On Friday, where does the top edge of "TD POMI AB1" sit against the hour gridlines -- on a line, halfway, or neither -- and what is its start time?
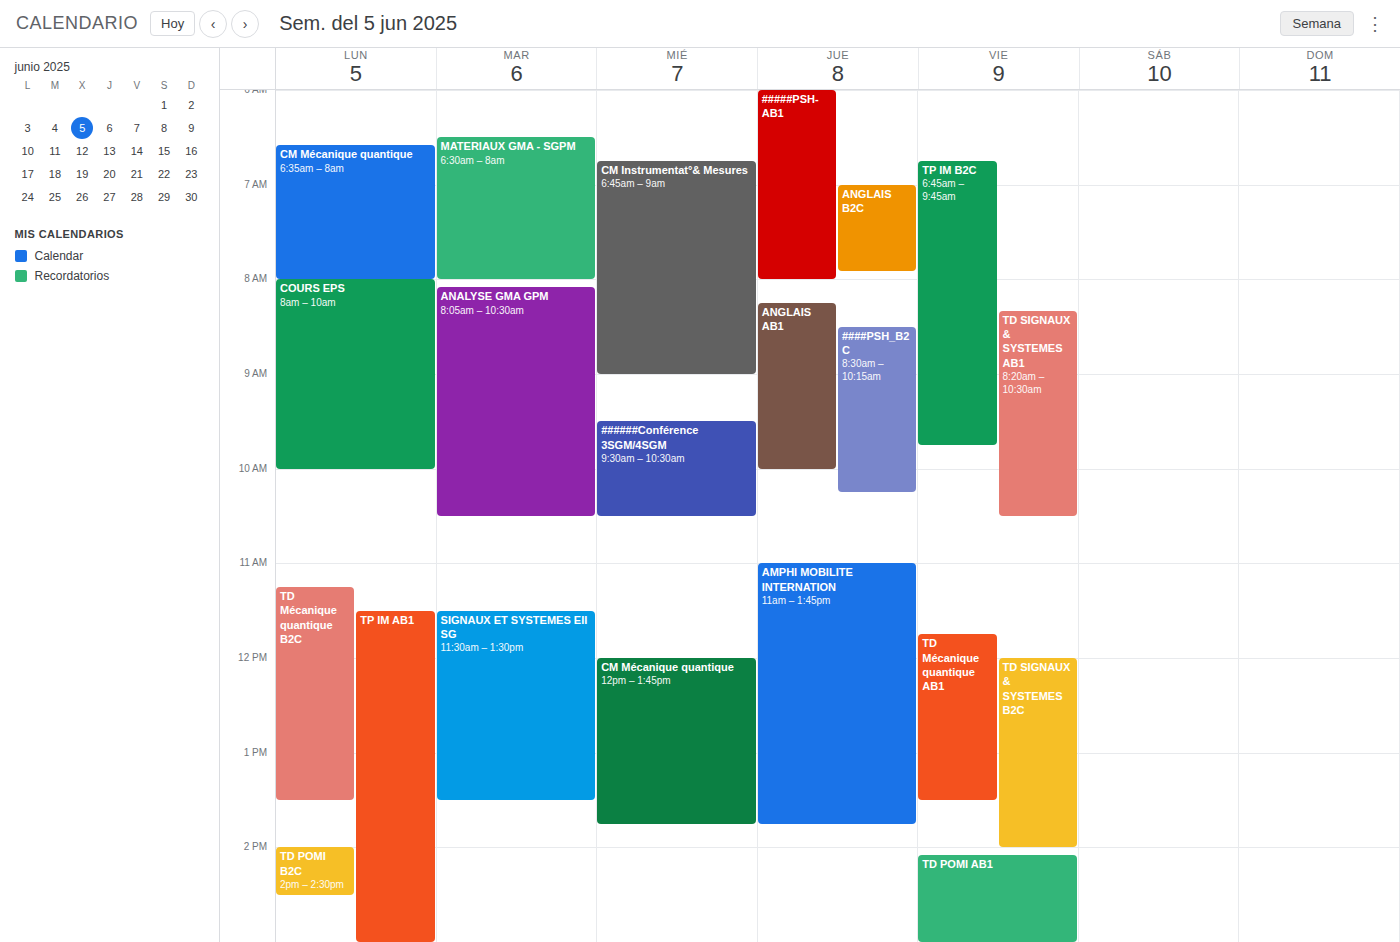
2:05 PM -- neither: 5 minutes below the 2 PM line and 55 minutes above the 3 PM line.